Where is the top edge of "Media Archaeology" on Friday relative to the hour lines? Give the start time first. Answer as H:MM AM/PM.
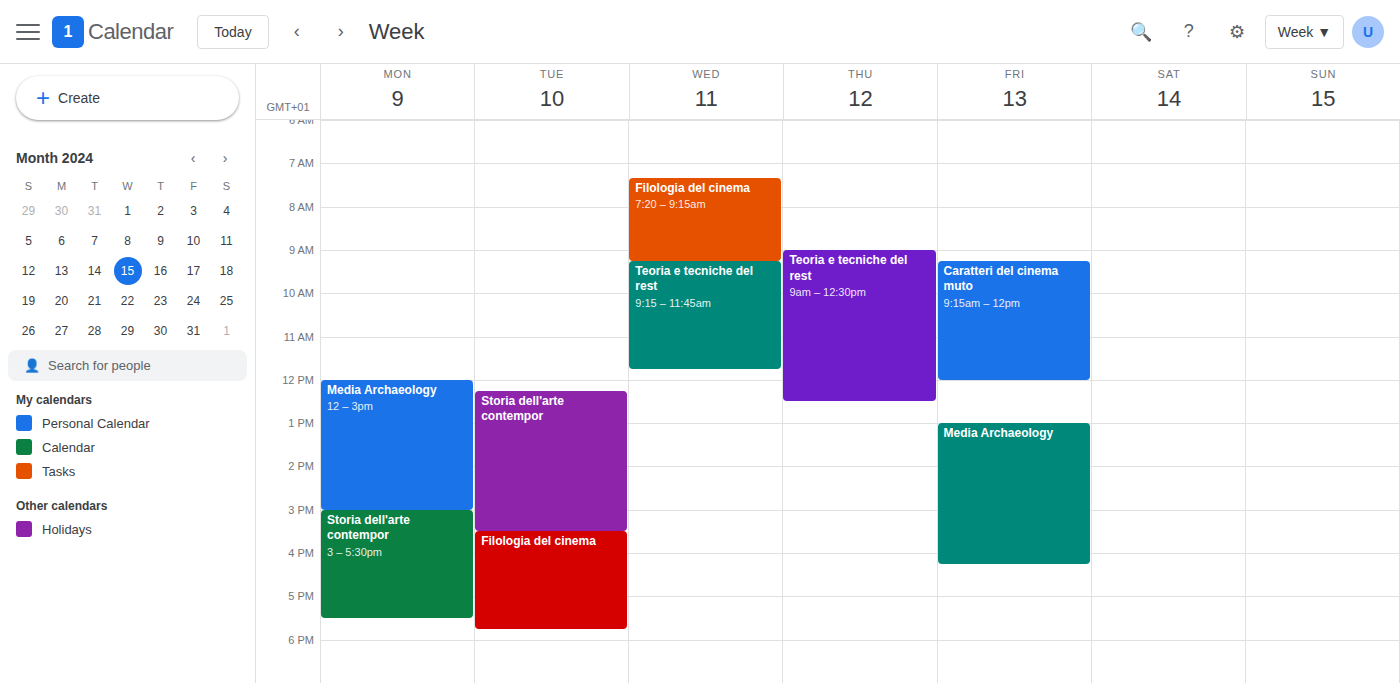
1:00 PM -- exactly on the 1 PM line.